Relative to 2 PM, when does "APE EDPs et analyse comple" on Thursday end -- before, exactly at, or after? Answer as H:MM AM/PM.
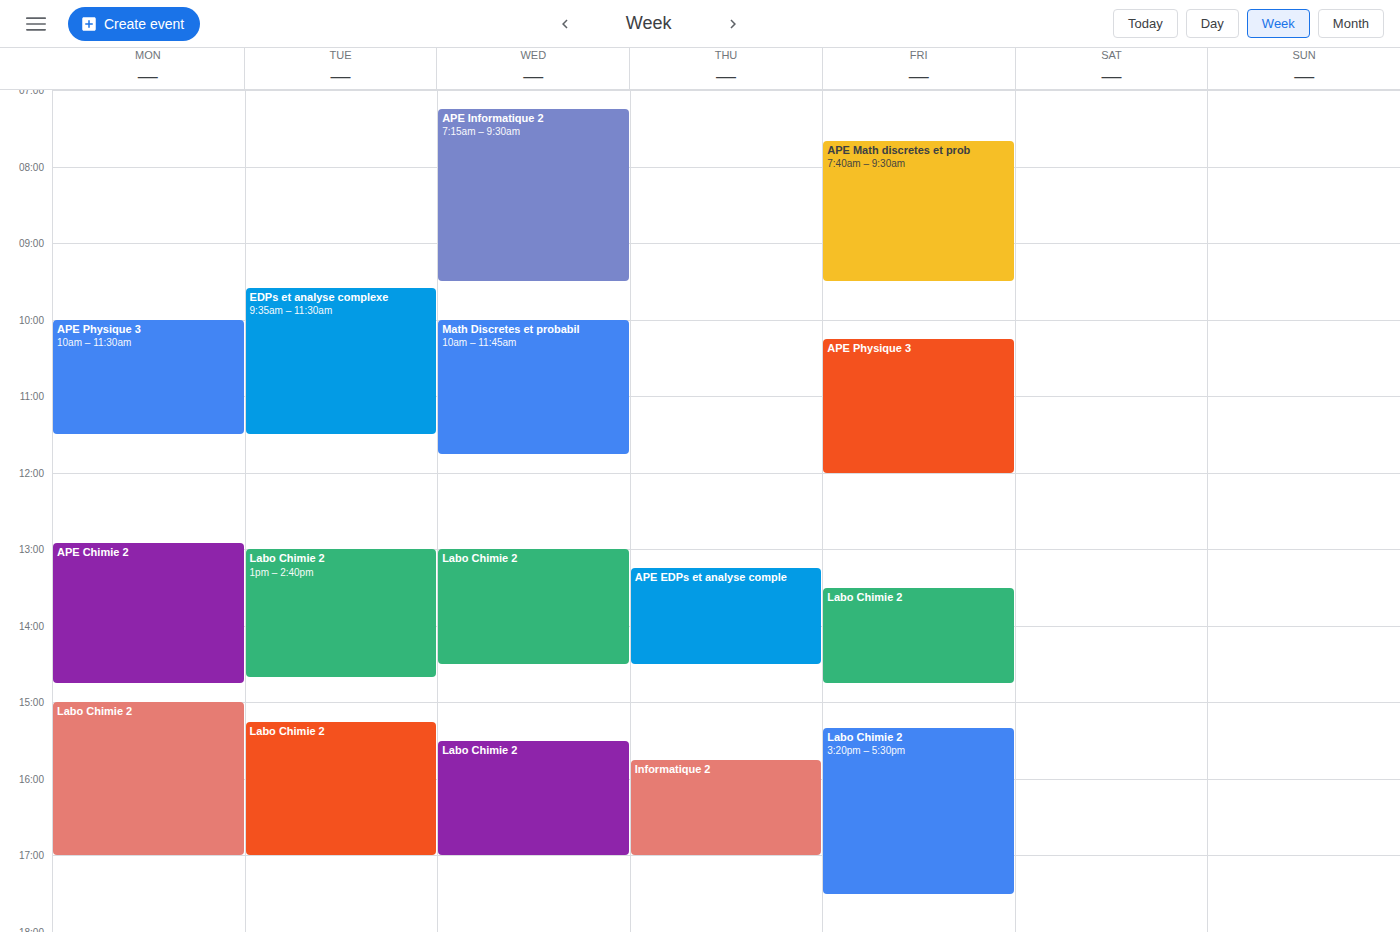
2:30 PM -- after 2 PM, 30 minutes below the 2 PM line.